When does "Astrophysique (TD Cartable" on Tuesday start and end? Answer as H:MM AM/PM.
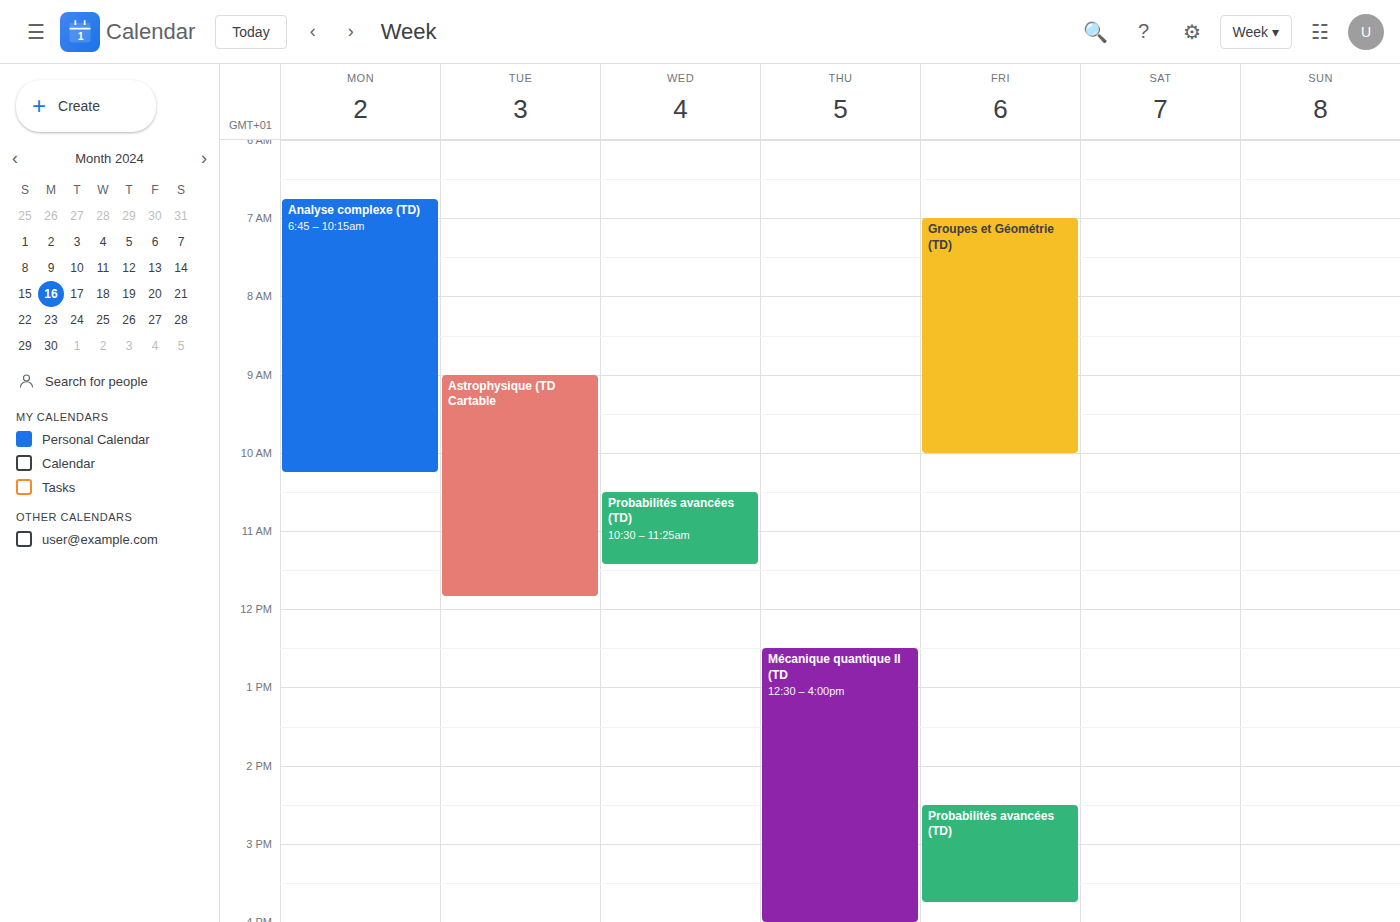
9:00 AM to 11:50 AM